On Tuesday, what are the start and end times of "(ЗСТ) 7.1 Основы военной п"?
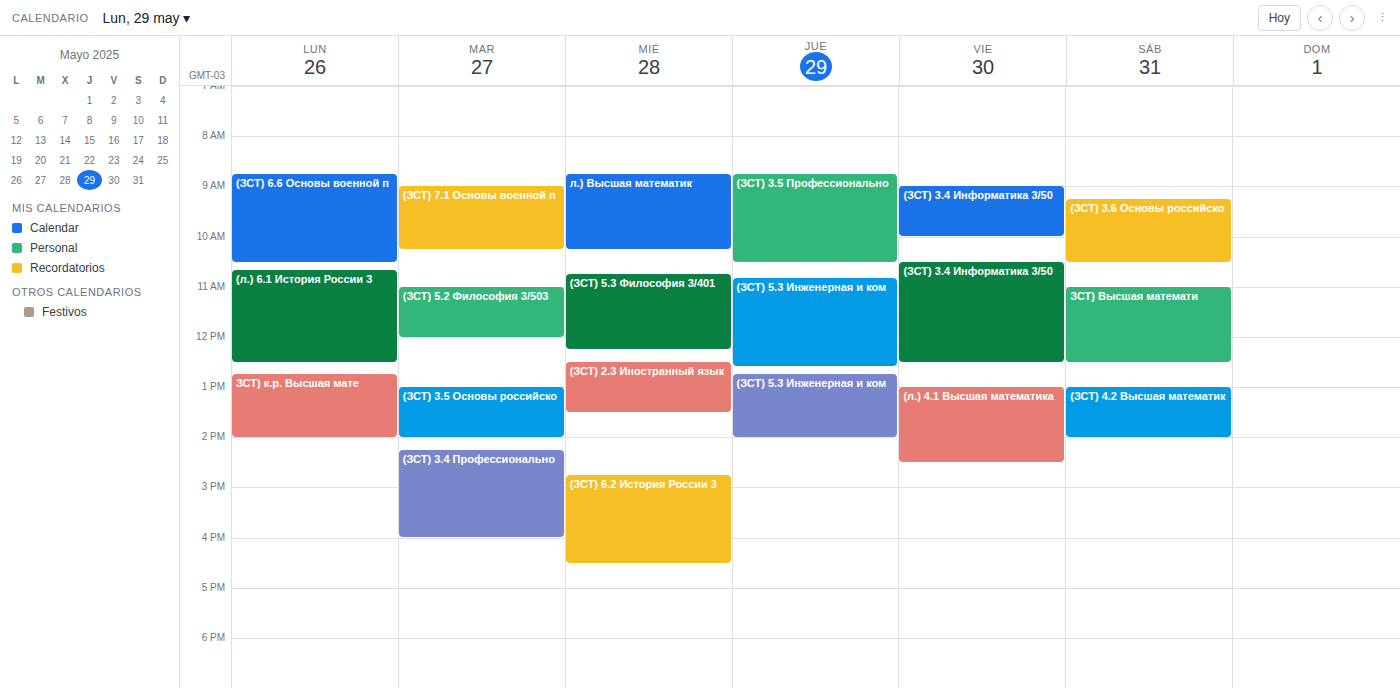
9:00 AM to 10:15 AM